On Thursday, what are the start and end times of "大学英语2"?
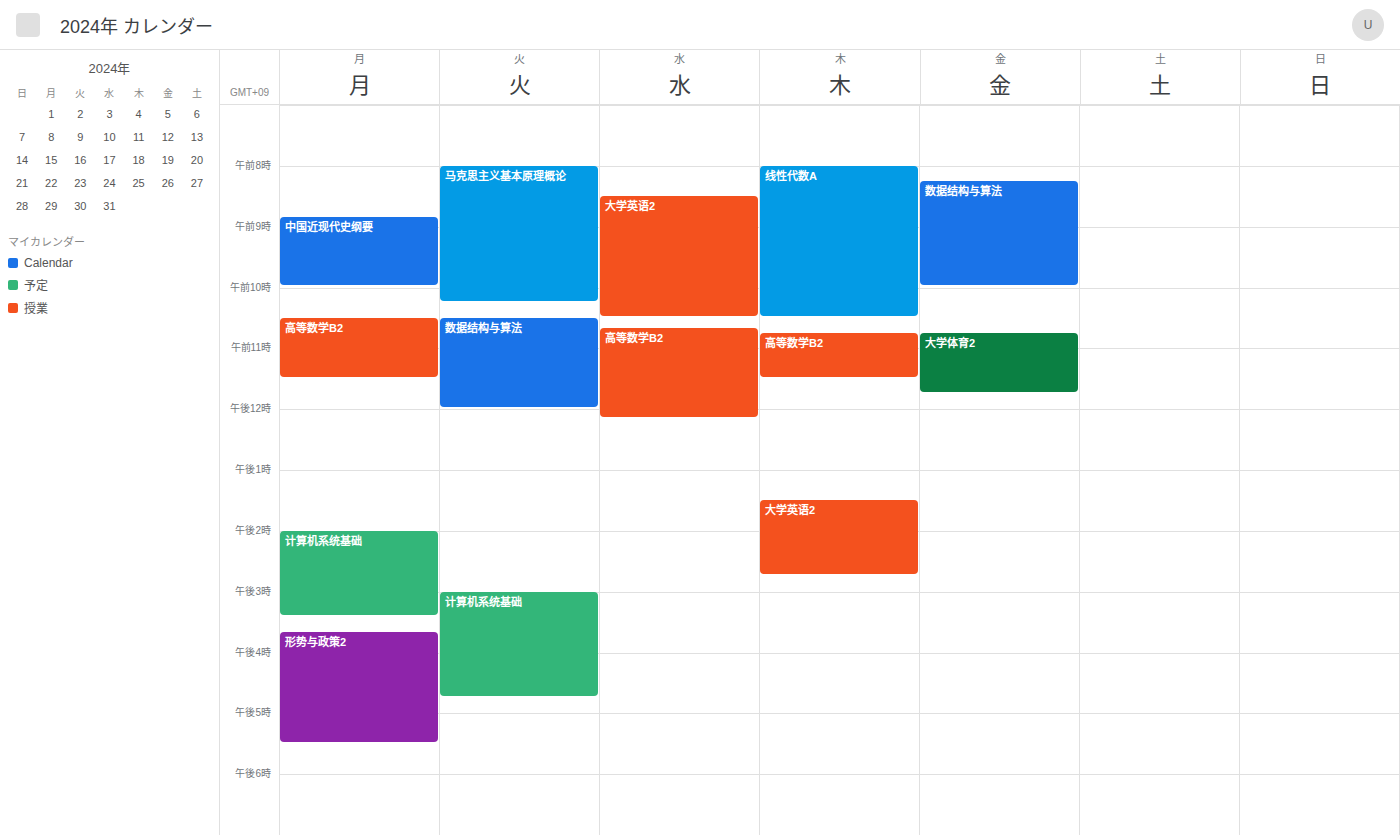
1:30 PM to 2:45 PM